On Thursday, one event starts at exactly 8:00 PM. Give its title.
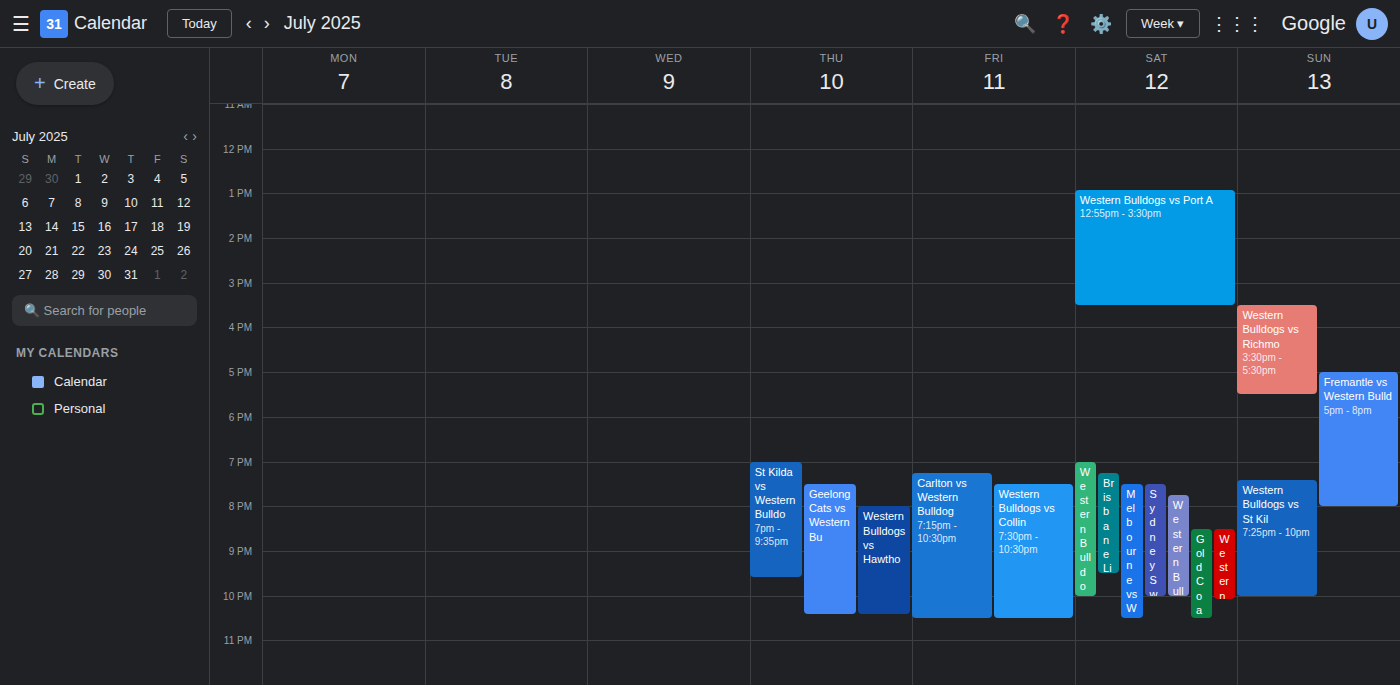
"Western Bulldogs vs Hawtho"